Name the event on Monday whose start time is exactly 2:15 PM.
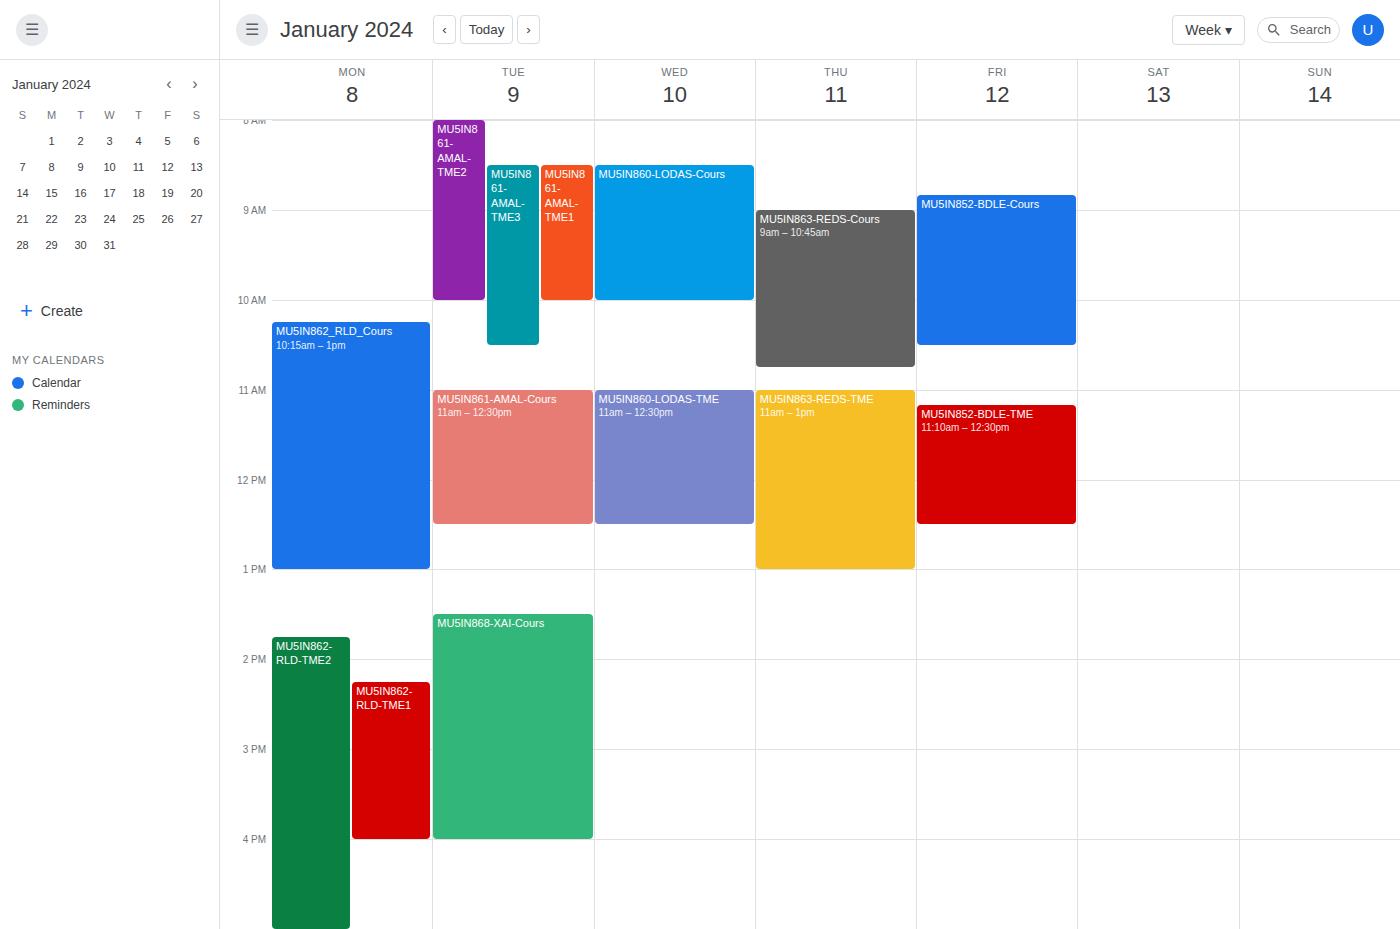
"MU5IN862-RLD-TME1"